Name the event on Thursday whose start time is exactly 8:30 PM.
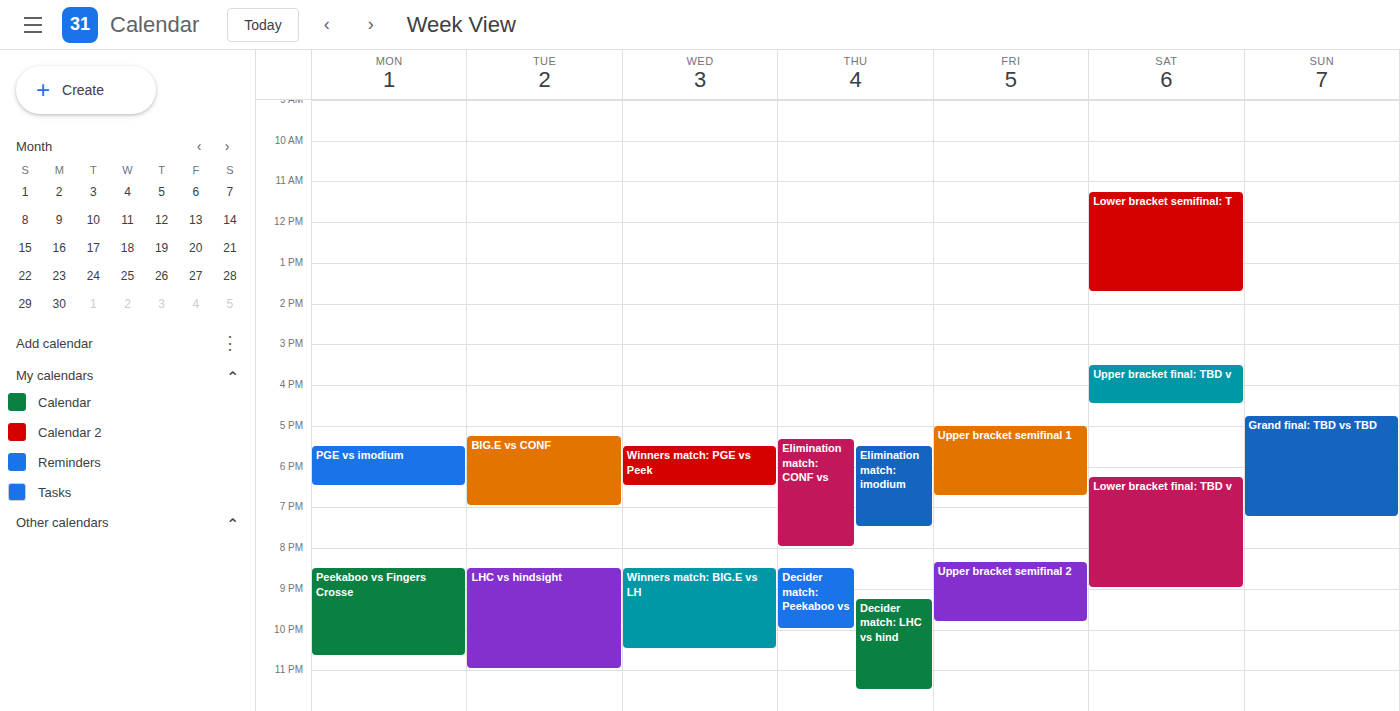
"Decider match: Peekaboo vs"